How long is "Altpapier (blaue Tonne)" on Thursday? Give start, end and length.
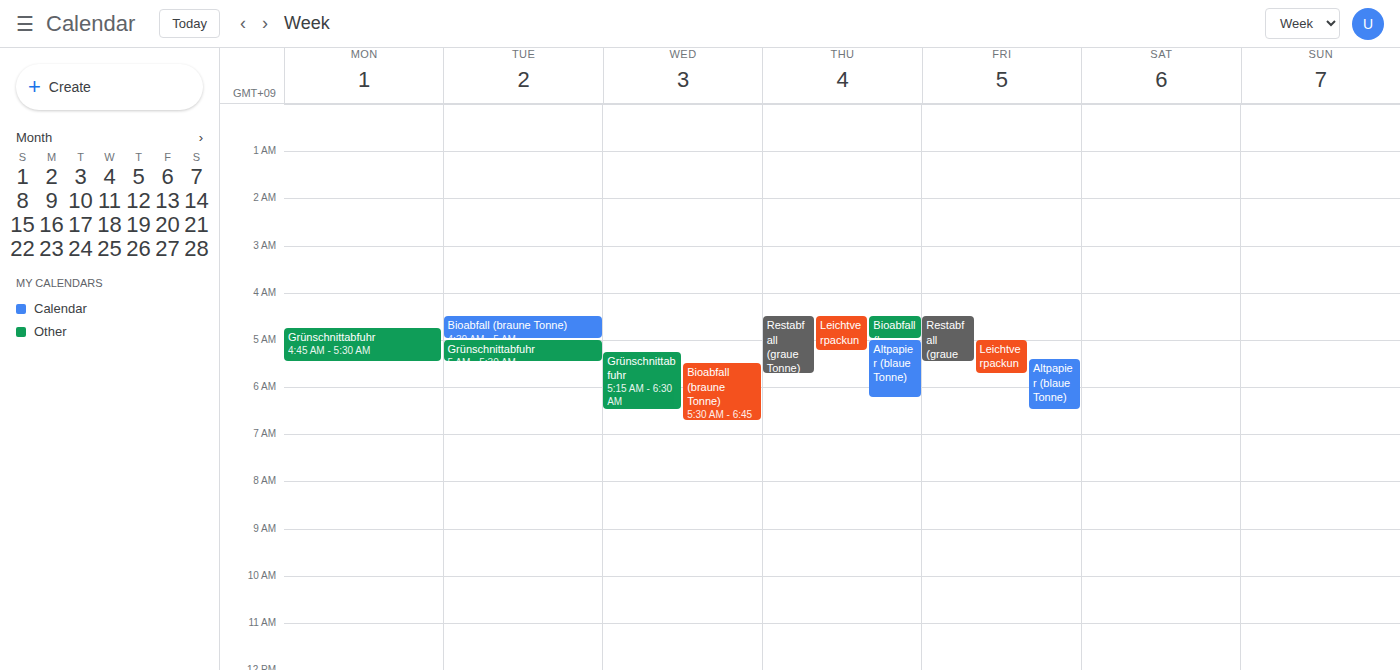
5:00 AM to 6:15 AM, 1 hour 15 minutes